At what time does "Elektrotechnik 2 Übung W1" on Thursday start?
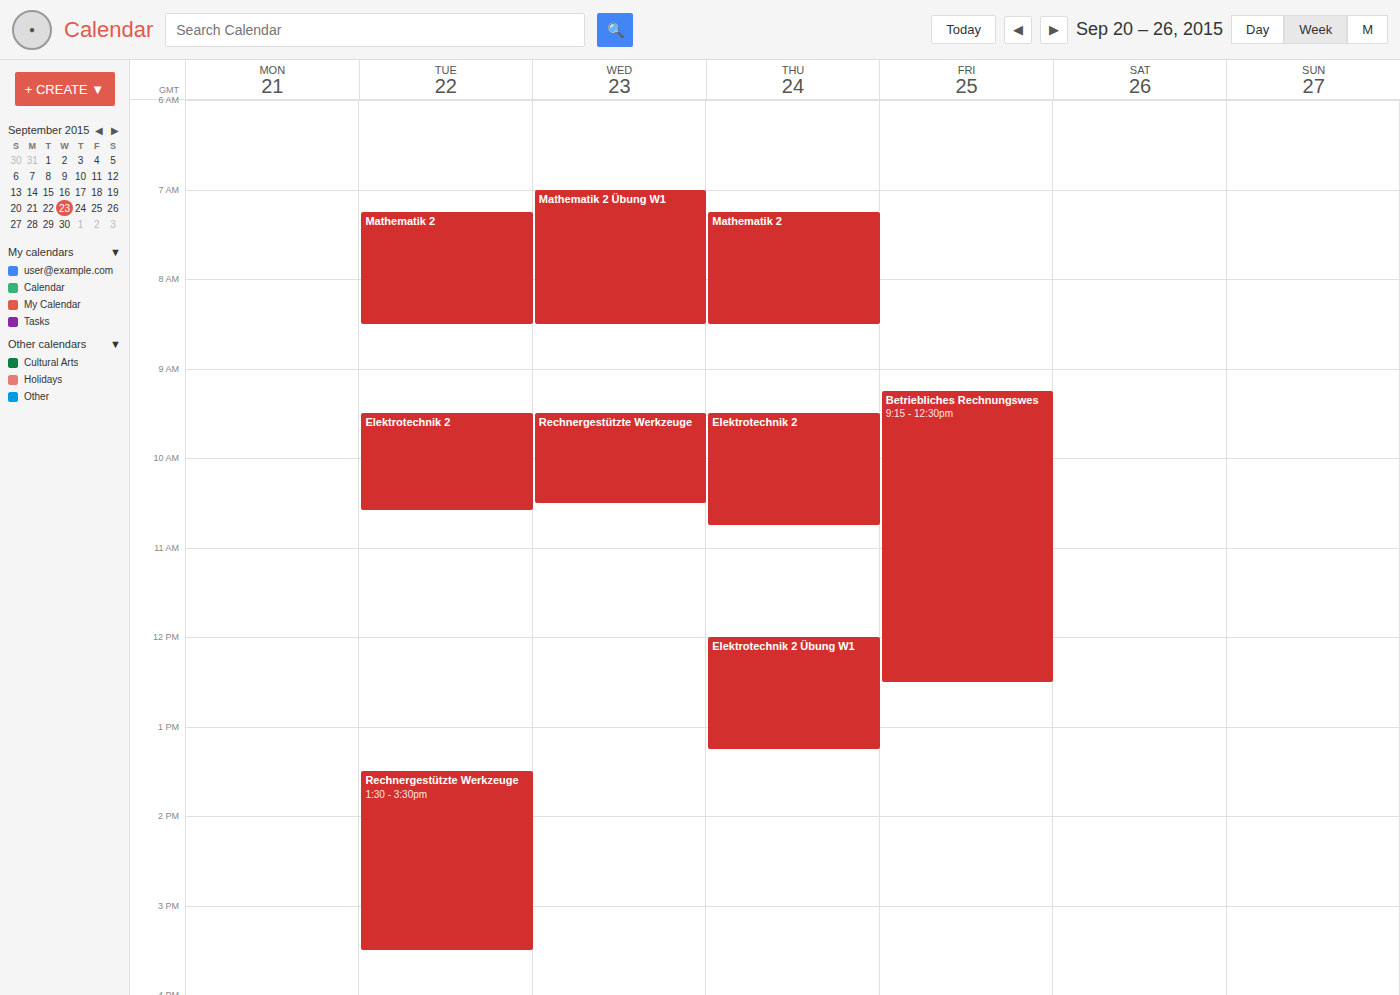
12:00 PM